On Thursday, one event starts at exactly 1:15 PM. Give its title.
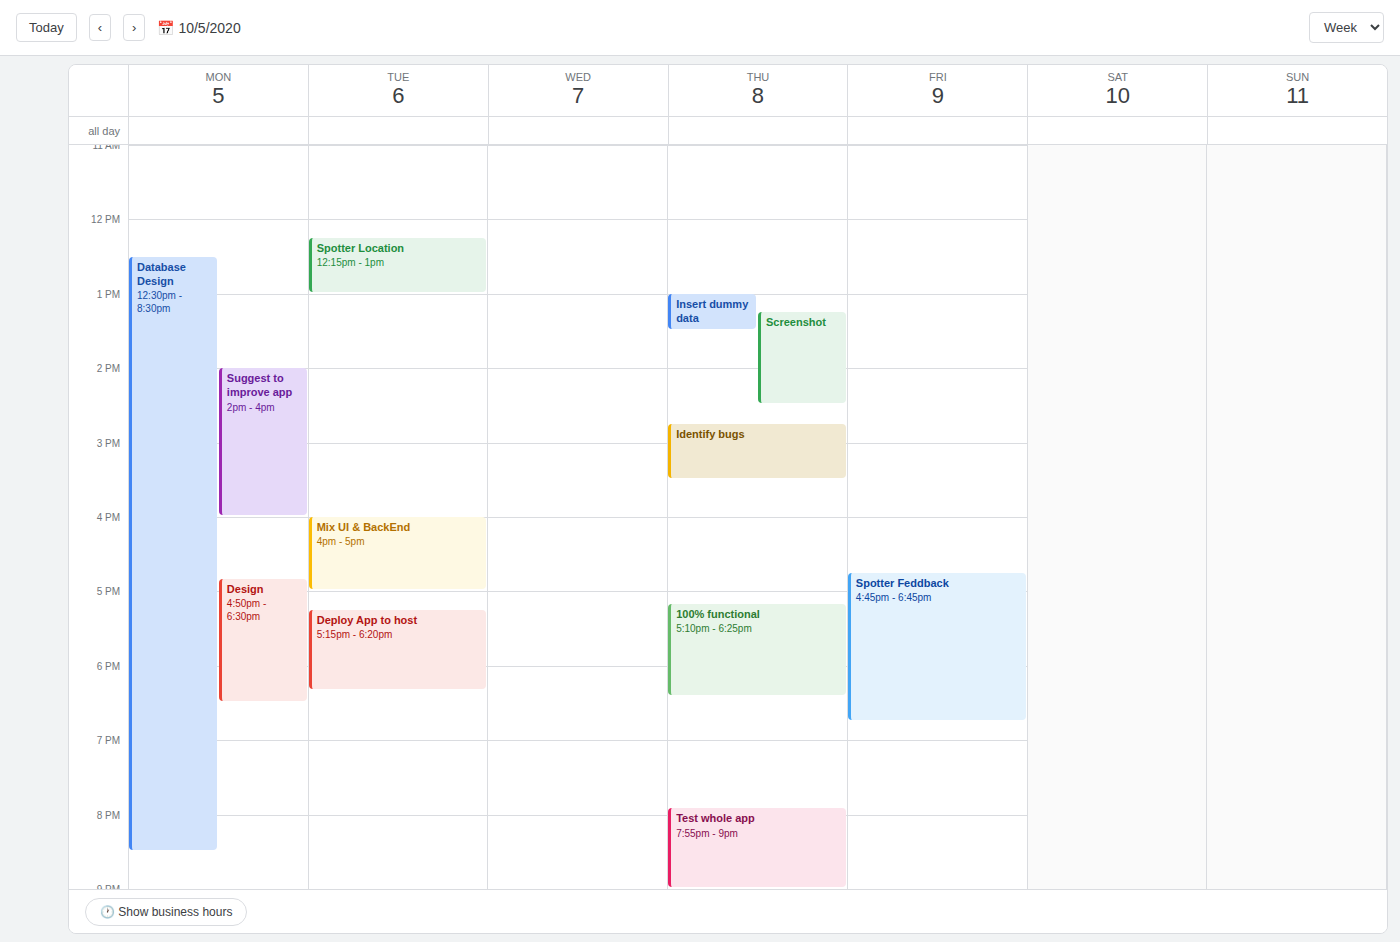
"Screenshot"